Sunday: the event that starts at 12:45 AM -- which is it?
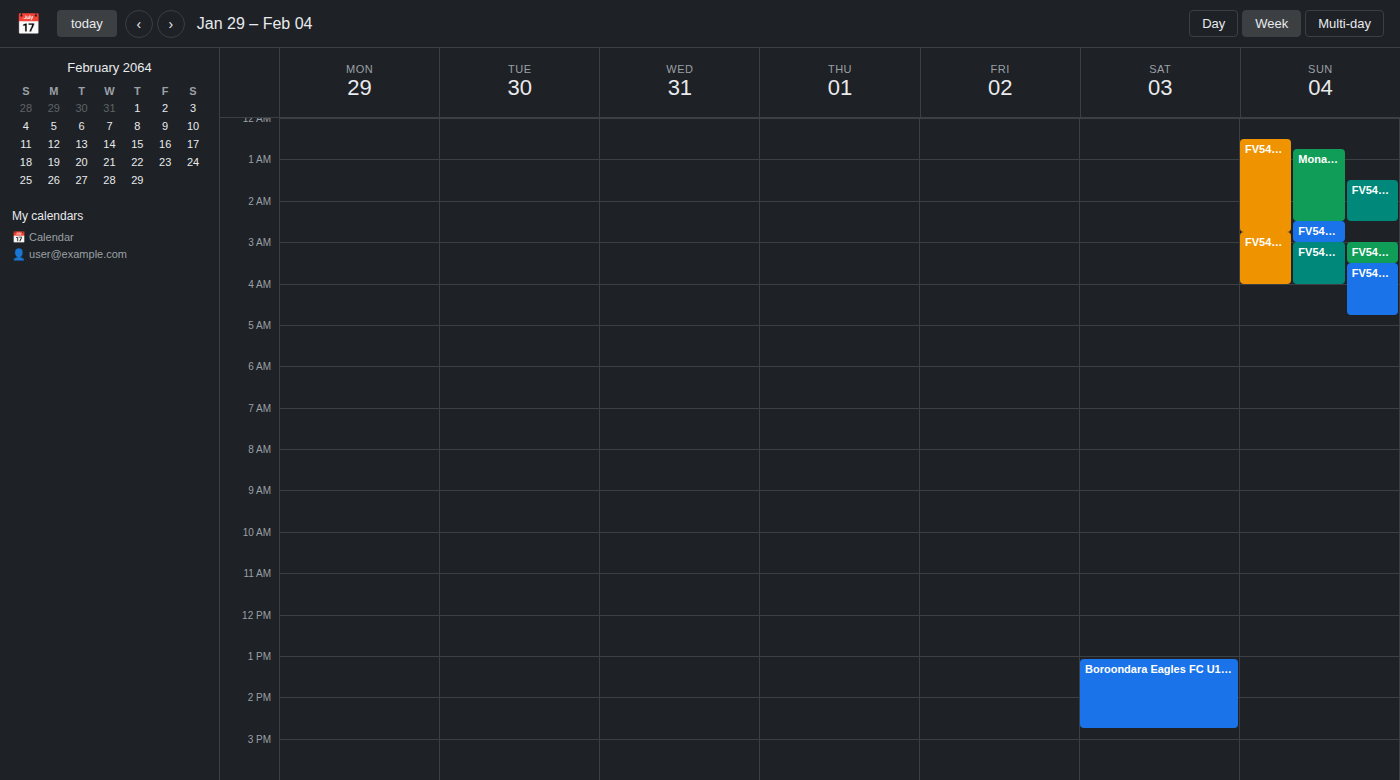
"Monash City Villarreal FC"